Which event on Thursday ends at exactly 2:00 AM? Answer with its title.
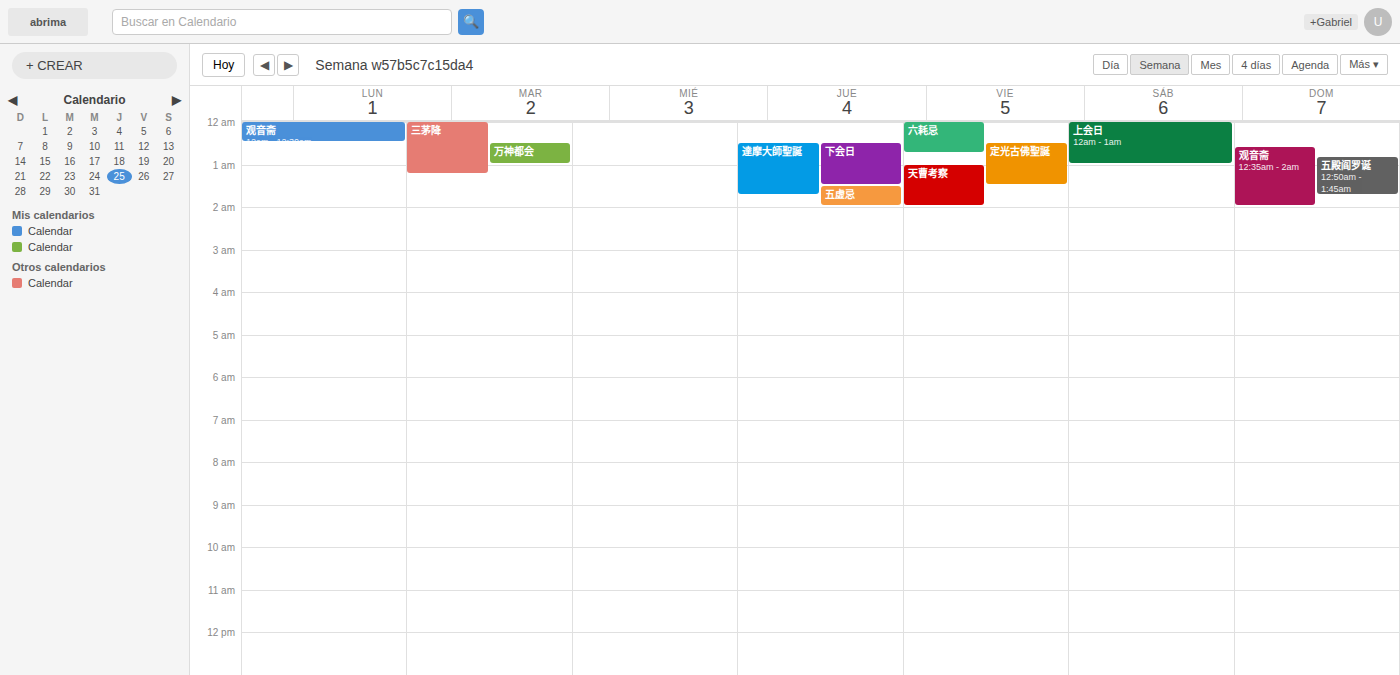
"五虚忌"